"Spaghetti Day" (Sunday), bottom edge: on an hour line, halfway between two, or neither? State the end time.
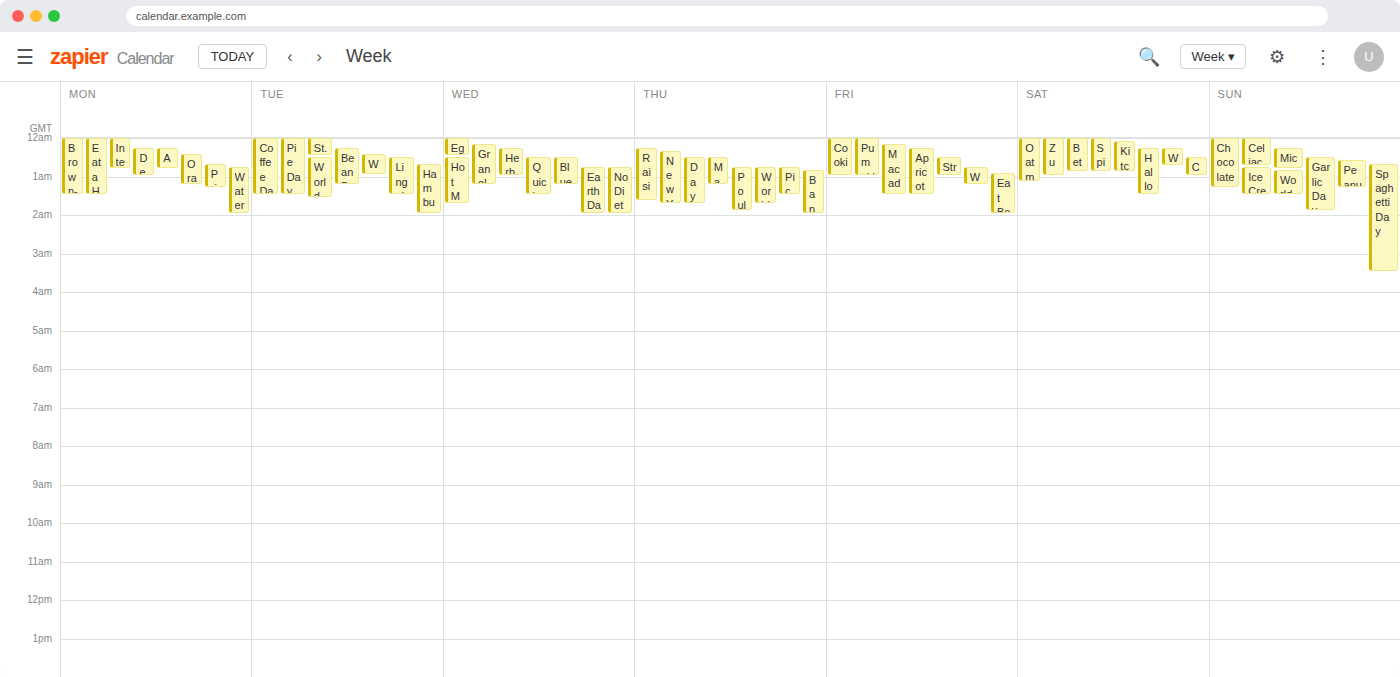
3:30 AM -- halfway between the 3 AM and 4 AM lines.